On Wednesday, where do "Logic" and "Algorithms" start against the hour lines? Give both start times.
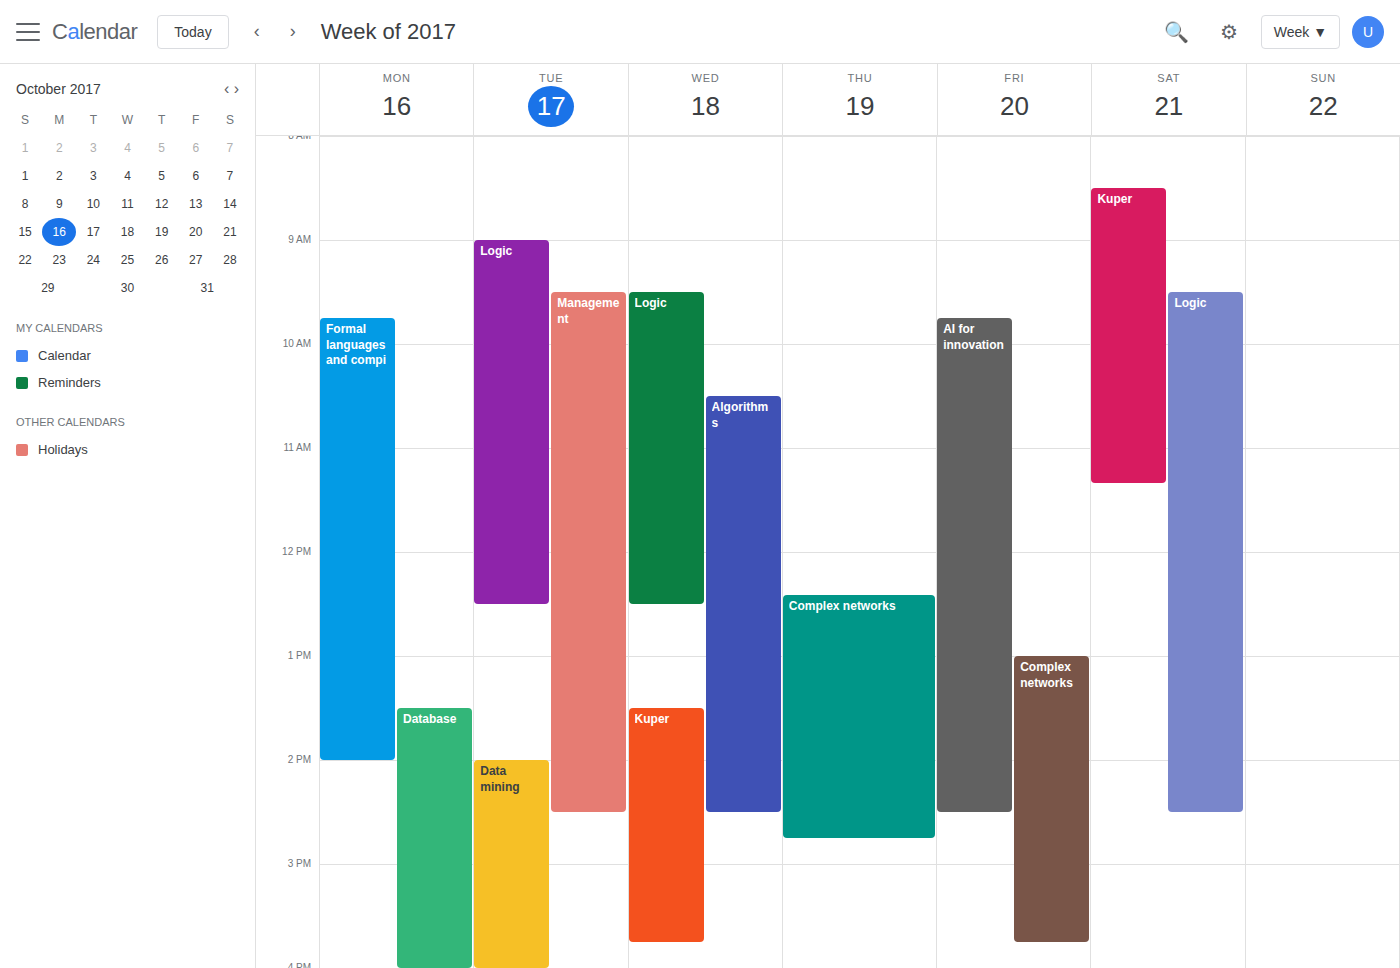
"Logic": 9:30 AM, halfway between the 9 AM and 10 AM lines. "Algorithms": 10:30 AM, halfway between the 10 AM and 11 AM lines.